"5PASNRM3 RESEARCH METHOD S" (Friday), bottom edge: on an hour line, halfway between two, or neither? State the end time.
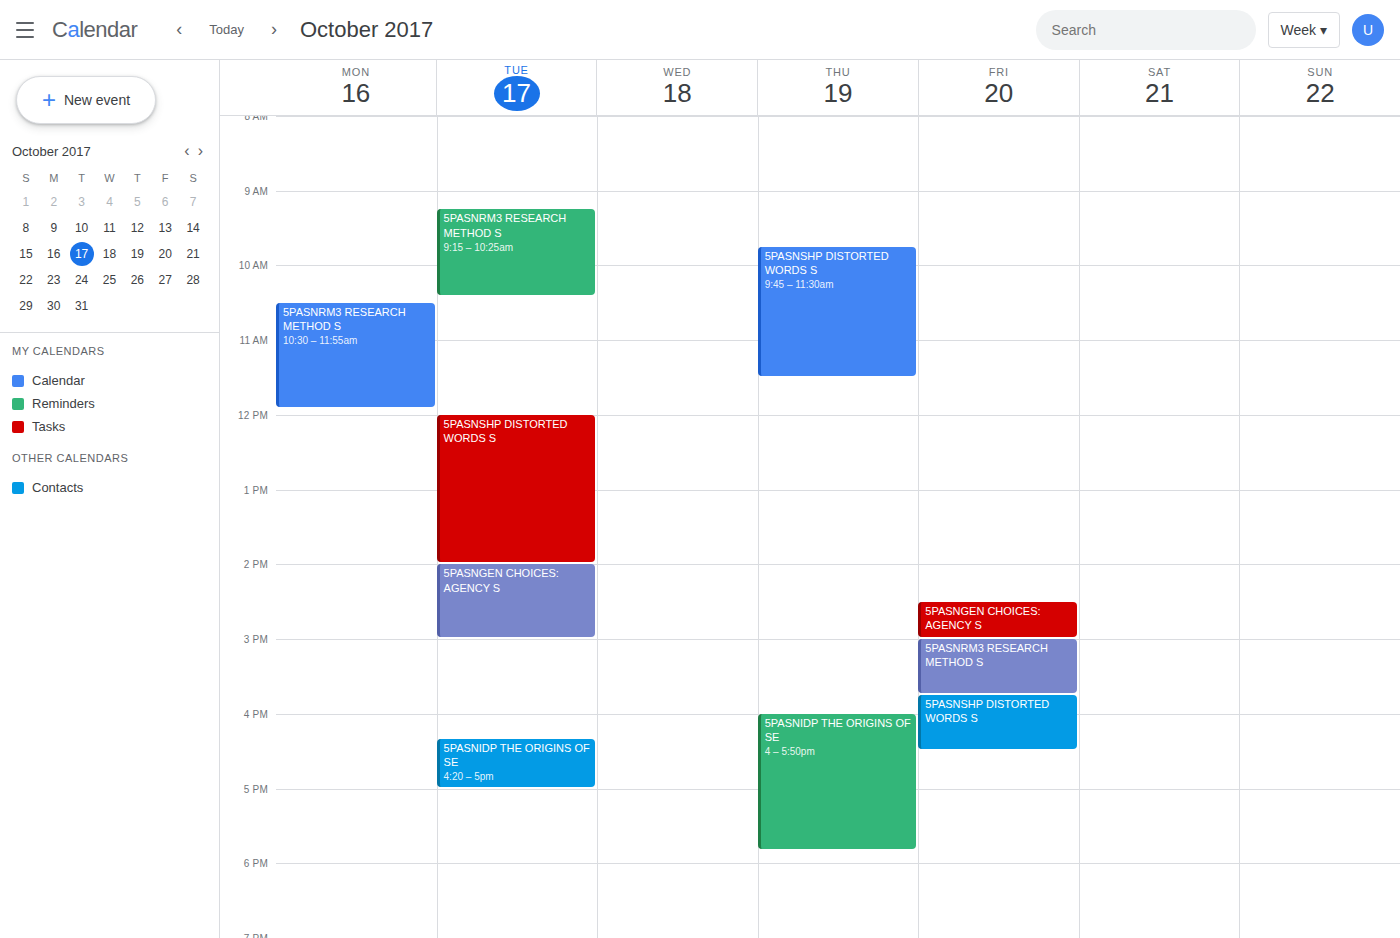
3:45 PM -- neither: three quarters of the way from the 3 PM line to the 4 PM line.